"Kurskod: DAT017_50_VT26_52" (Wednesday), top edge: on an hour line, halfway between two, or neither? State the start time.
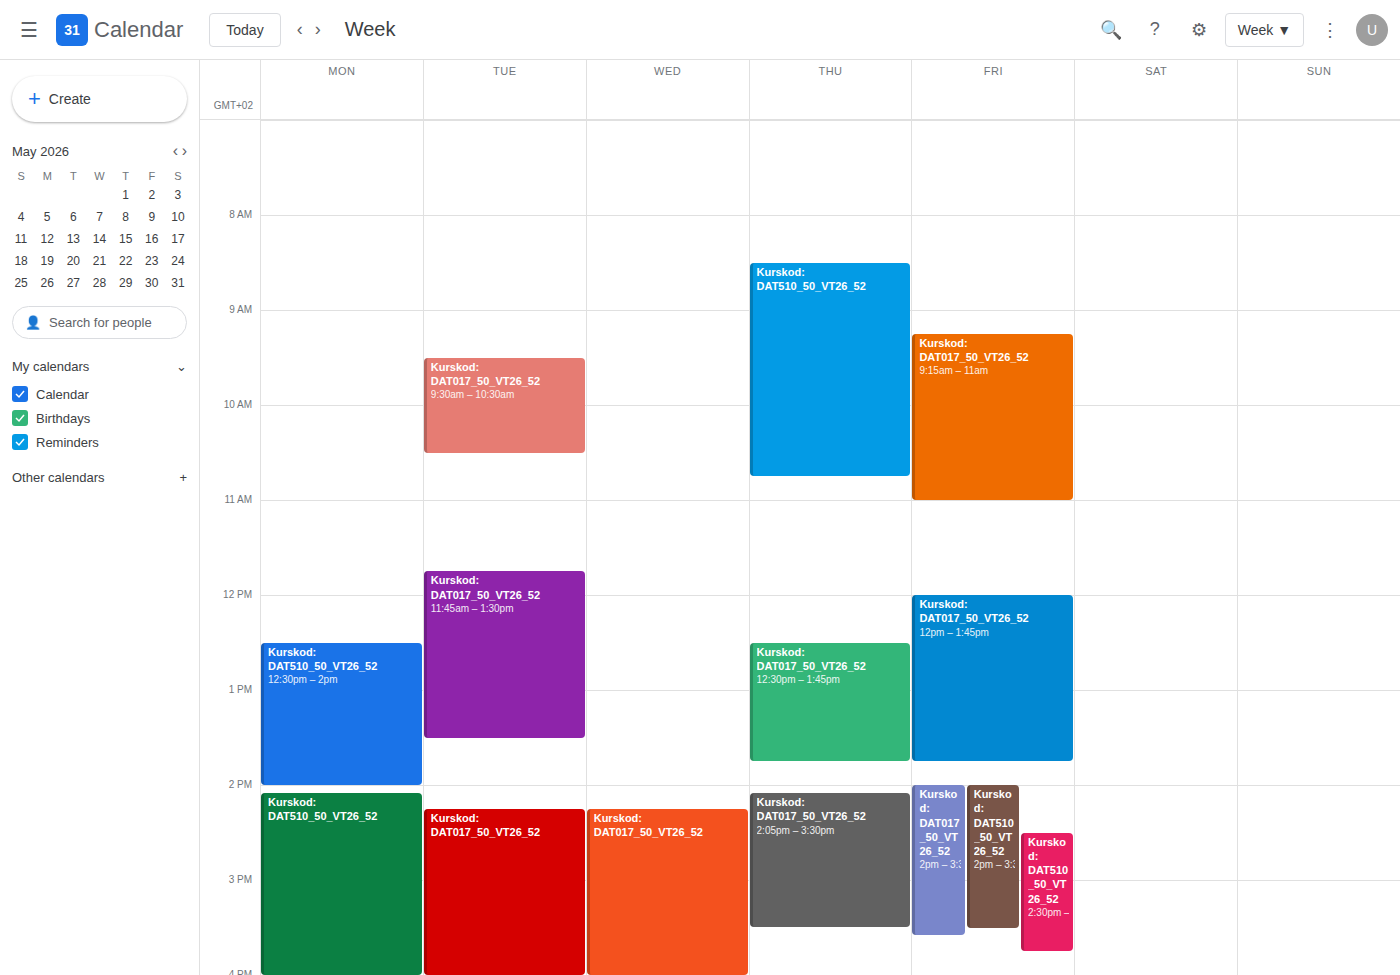
14:15 -- neither: a quarter of the way from the 14:00 line to the 15:00 line.